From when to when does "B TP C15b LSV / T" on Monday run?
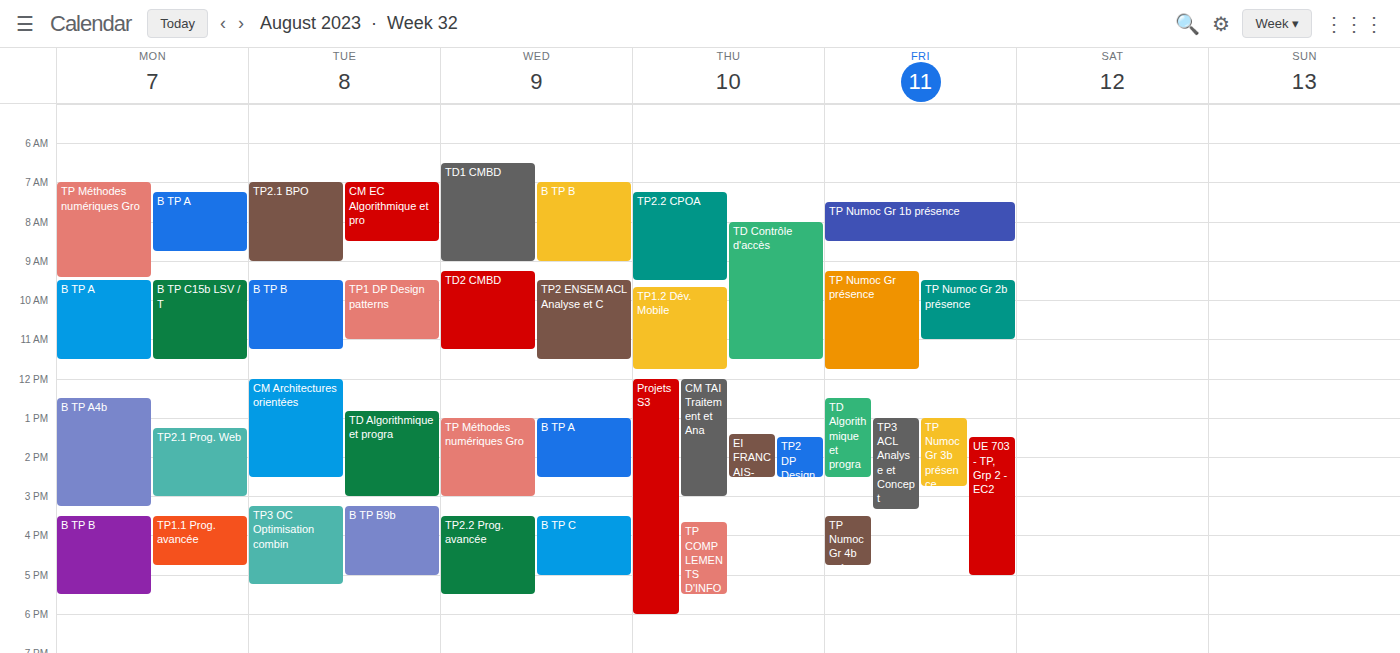
09:30 to 11:30